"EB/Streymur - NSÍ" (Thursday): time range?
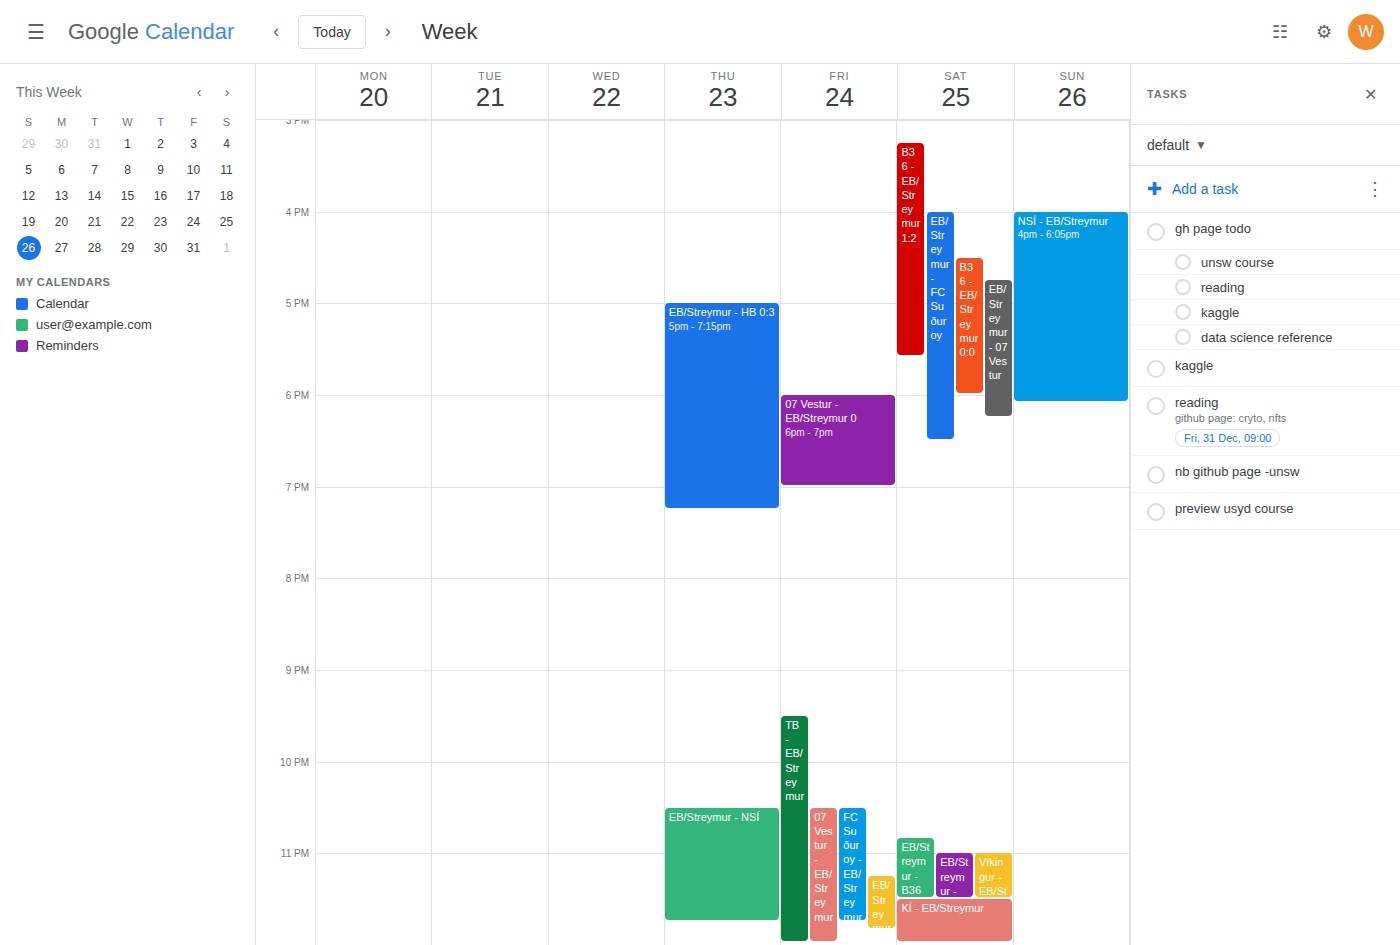
22:30 to 23:45